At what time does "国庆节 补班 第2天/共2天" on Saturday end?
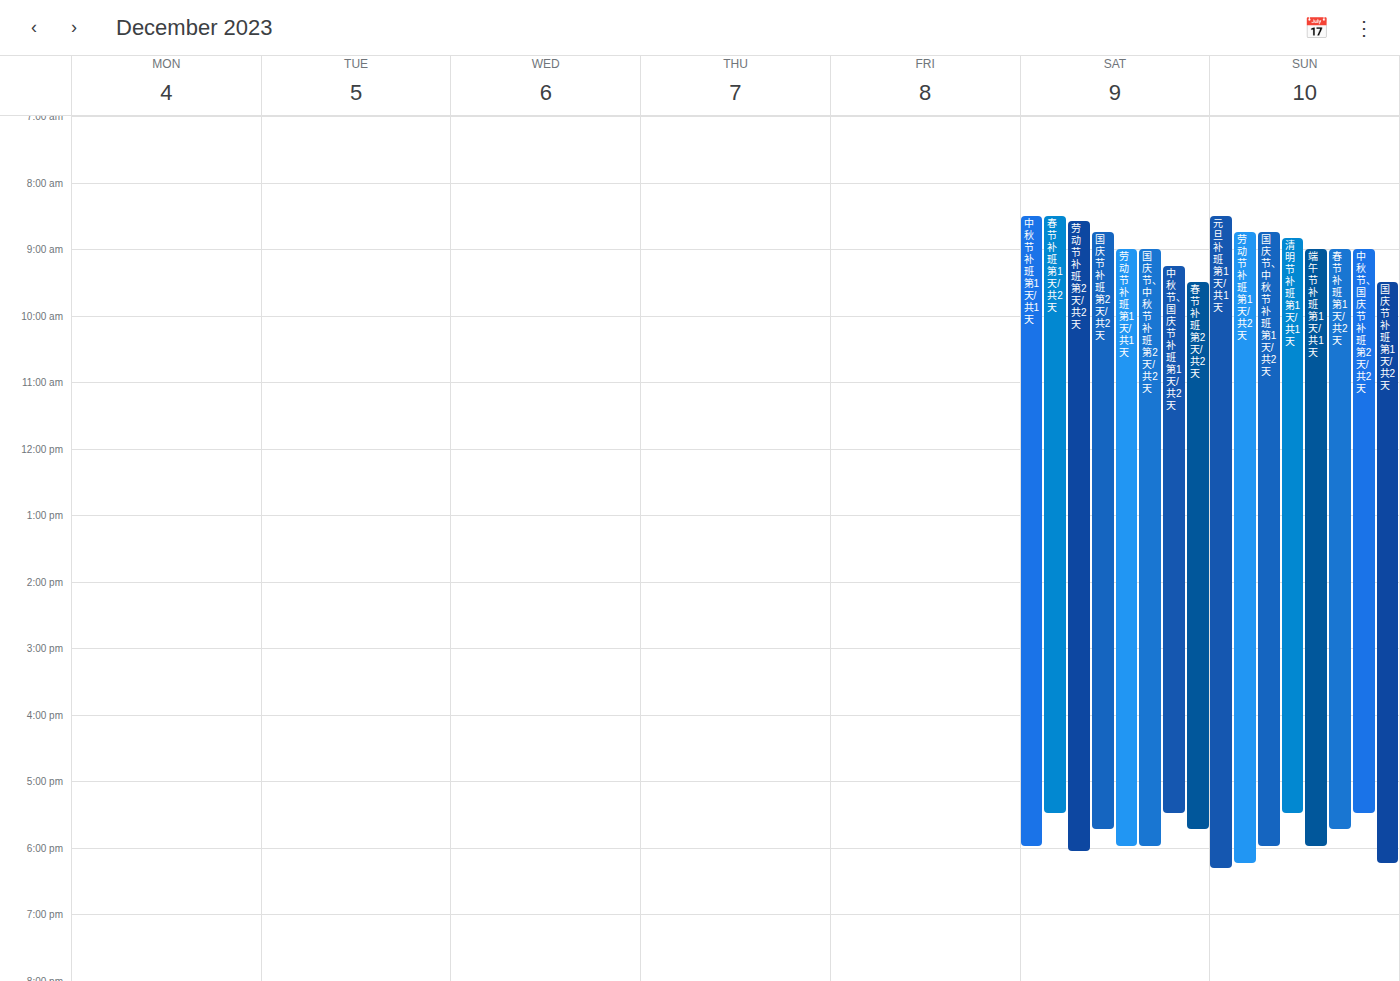
5:45 PM